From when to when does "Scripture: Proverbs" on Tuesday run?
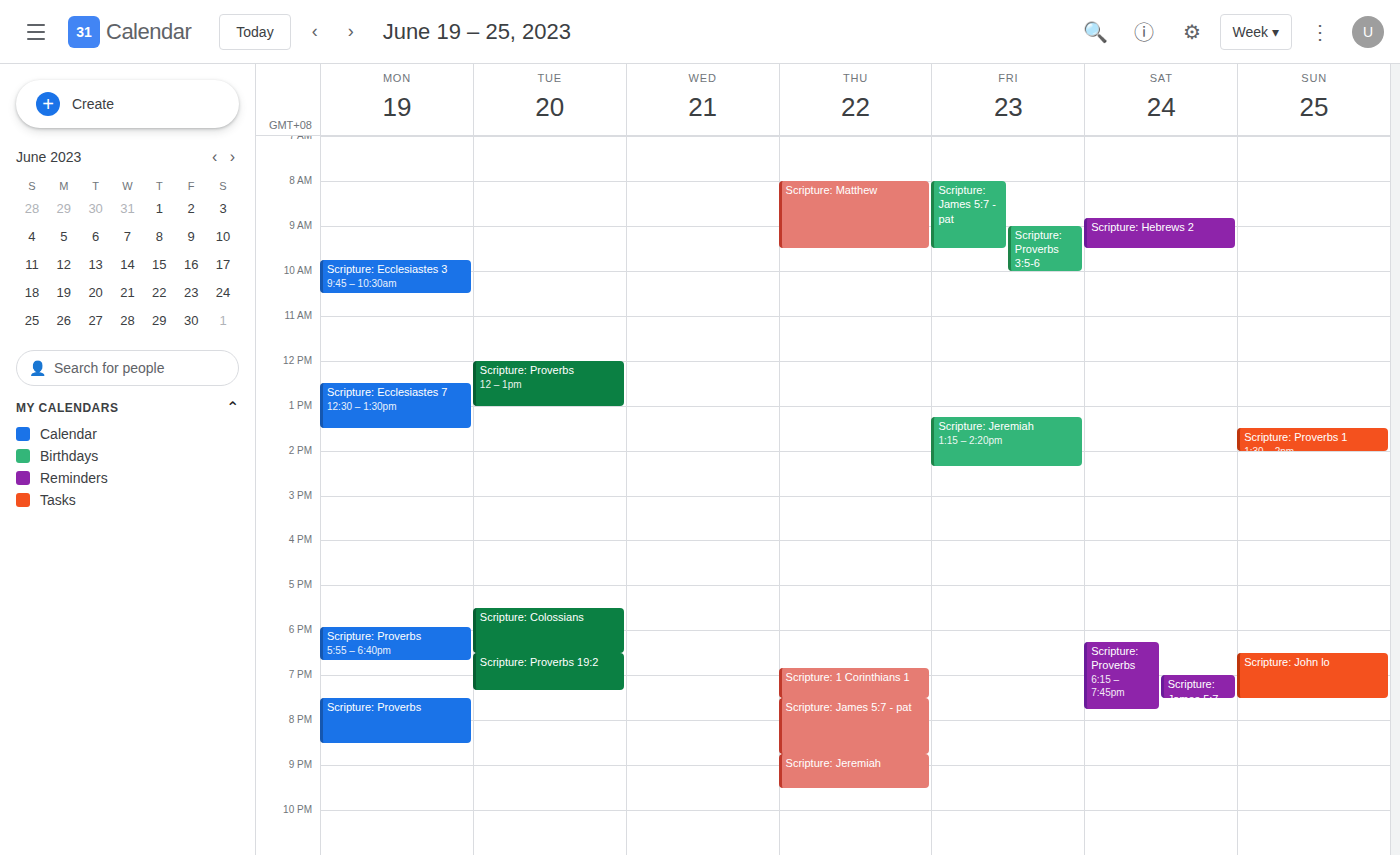
12:00 PM to 1:00 PM